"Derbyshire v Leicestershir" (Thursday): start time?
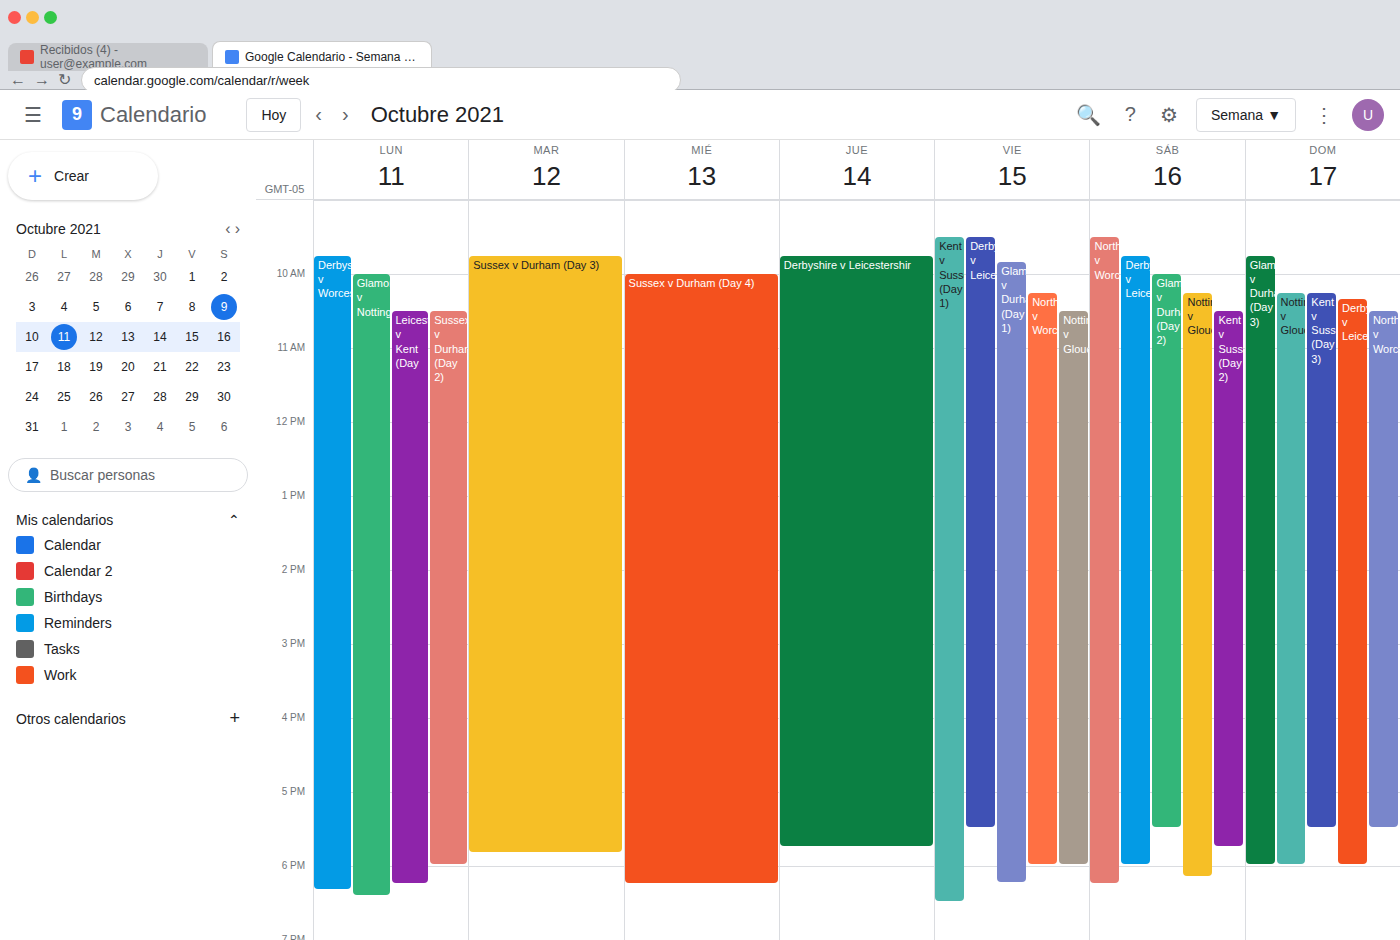
09:45